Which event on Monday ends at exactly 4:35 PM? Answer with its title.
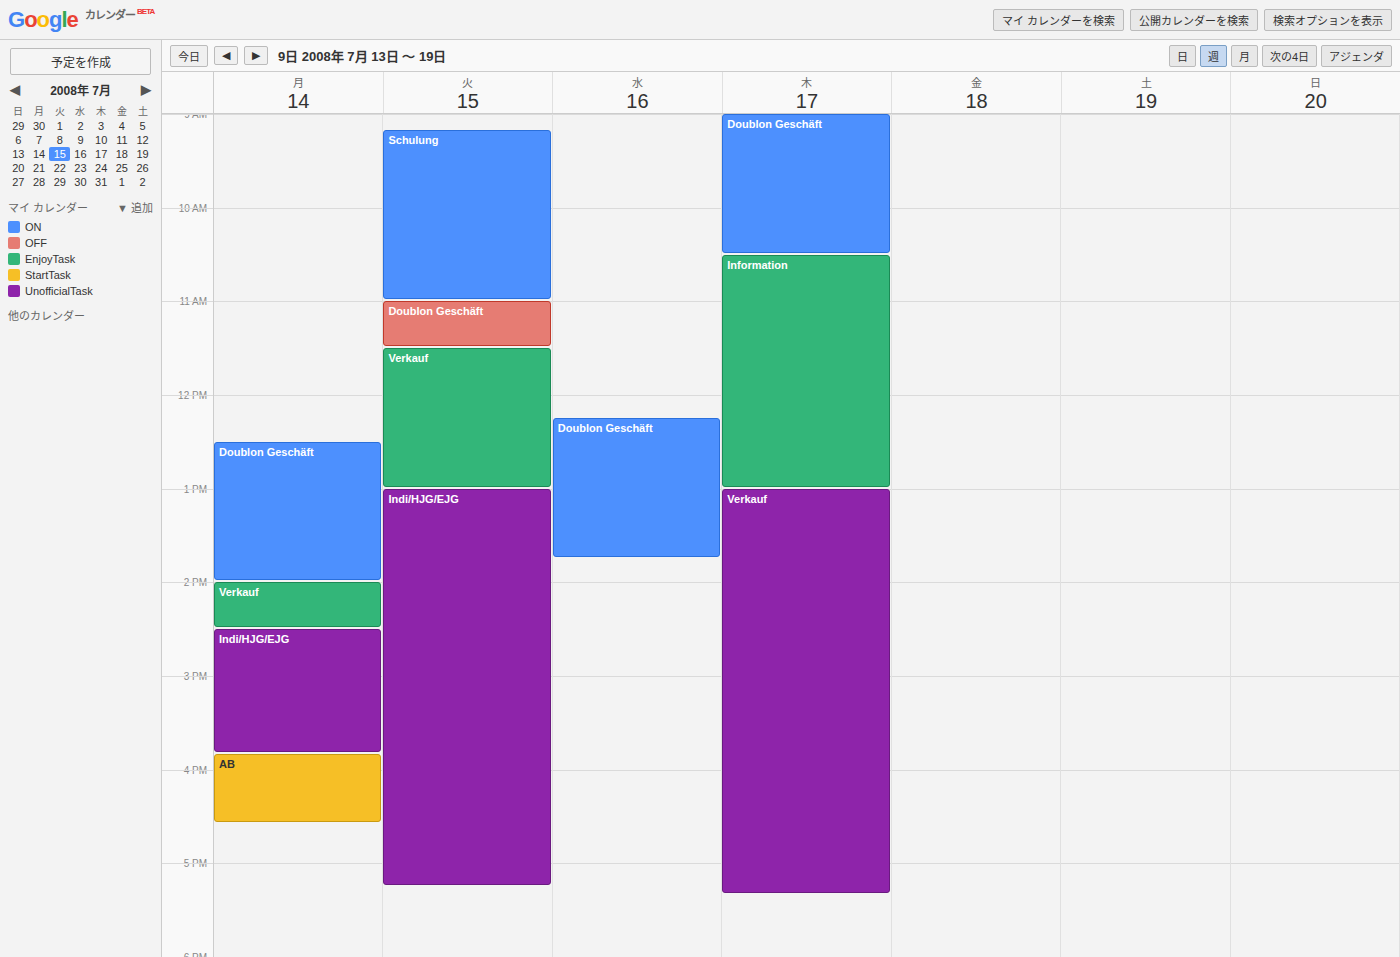
"AB"